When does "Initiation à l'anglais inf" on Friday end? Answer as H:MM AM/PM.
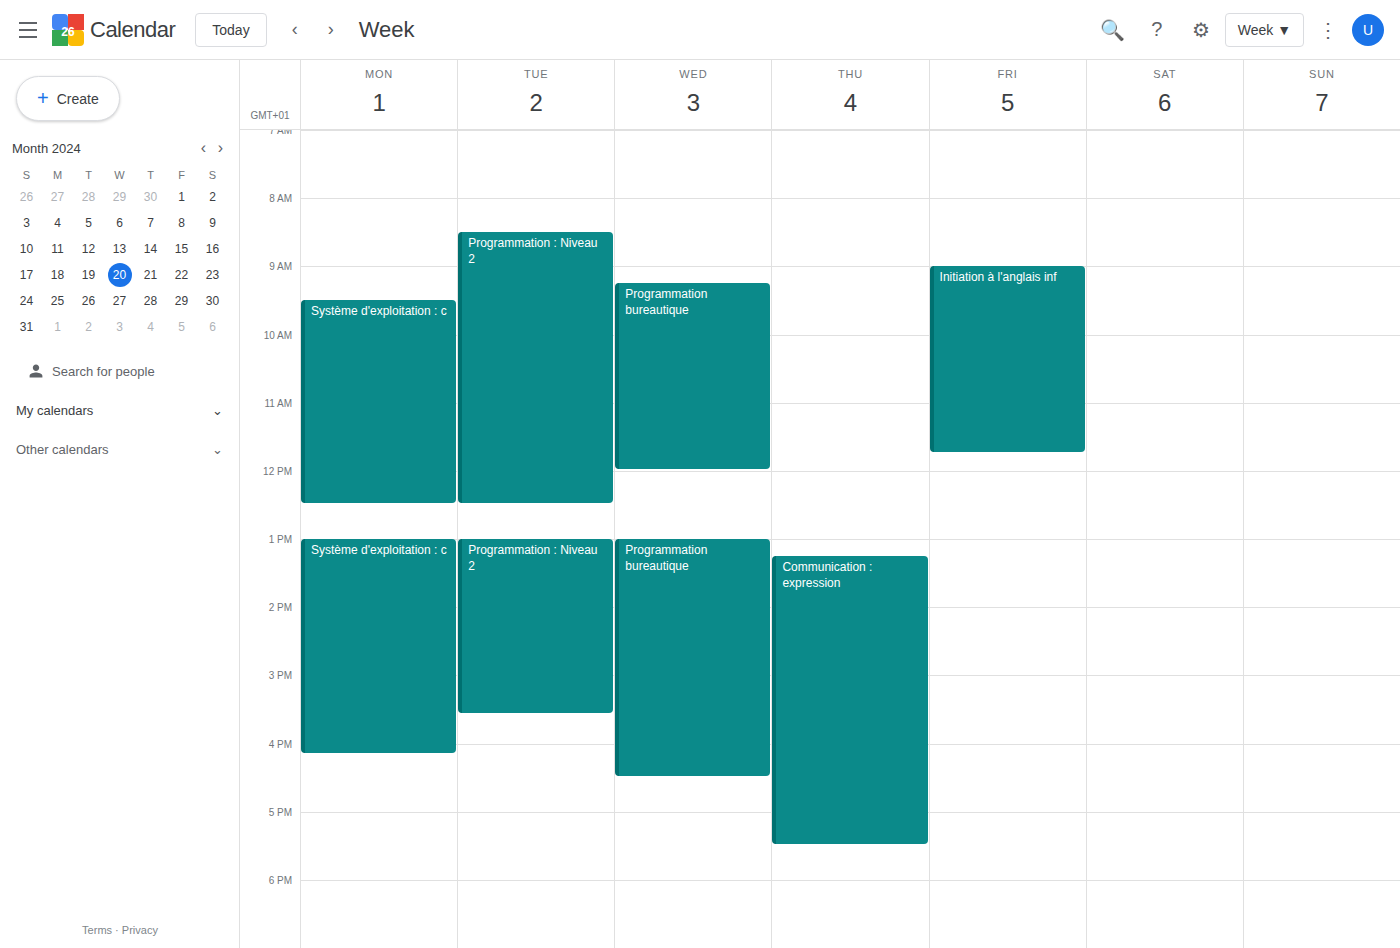
11:45 AM